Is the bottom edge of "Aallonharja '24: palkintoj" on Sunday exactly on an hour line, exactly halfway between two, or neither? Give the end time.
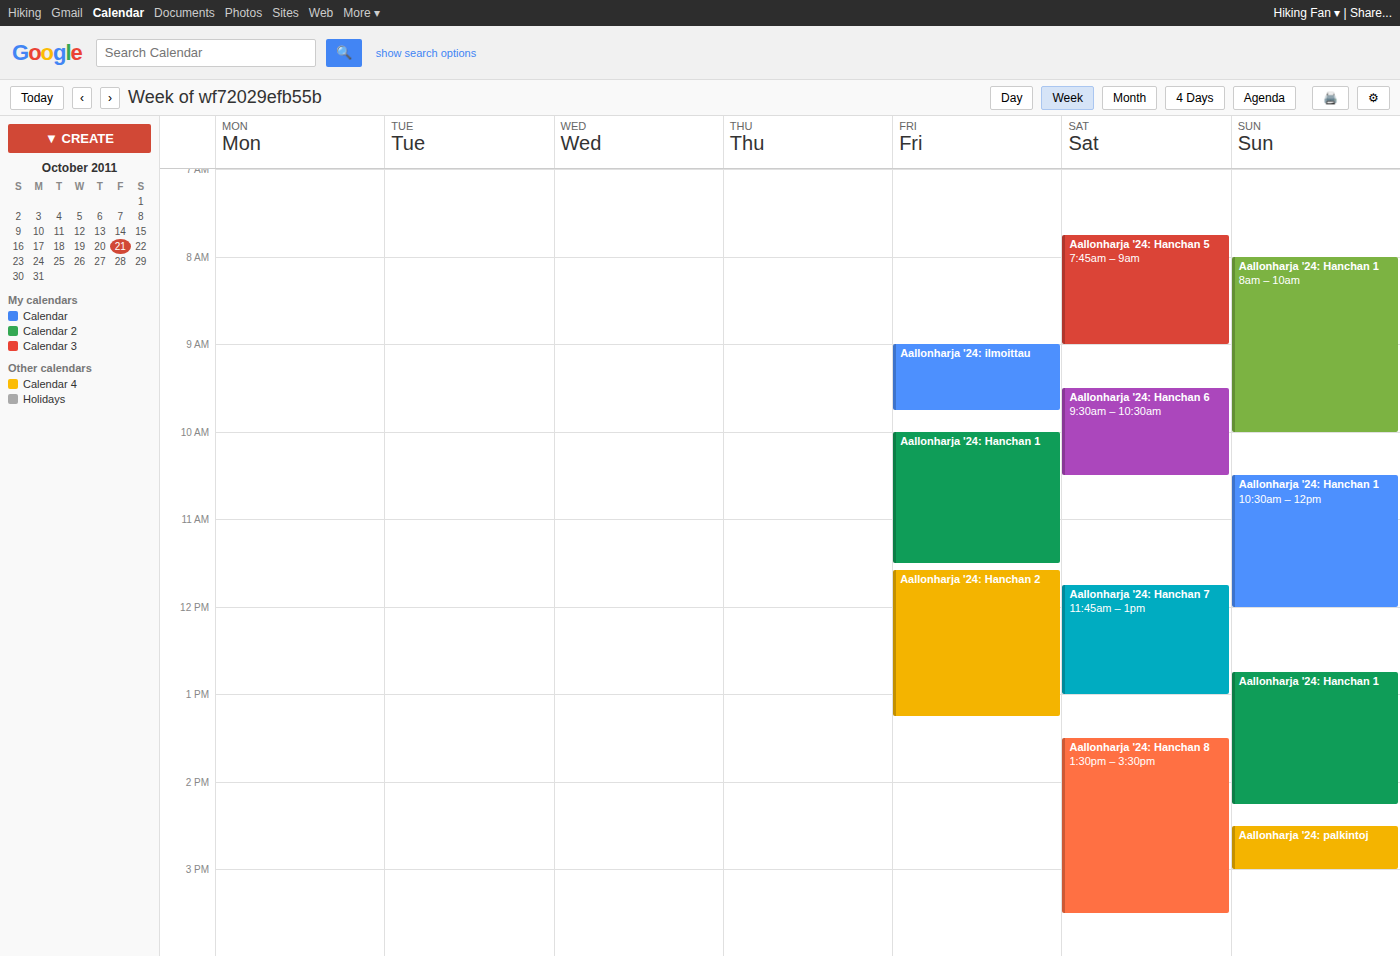
3:00 PM -- exactly on the 3 PM line.